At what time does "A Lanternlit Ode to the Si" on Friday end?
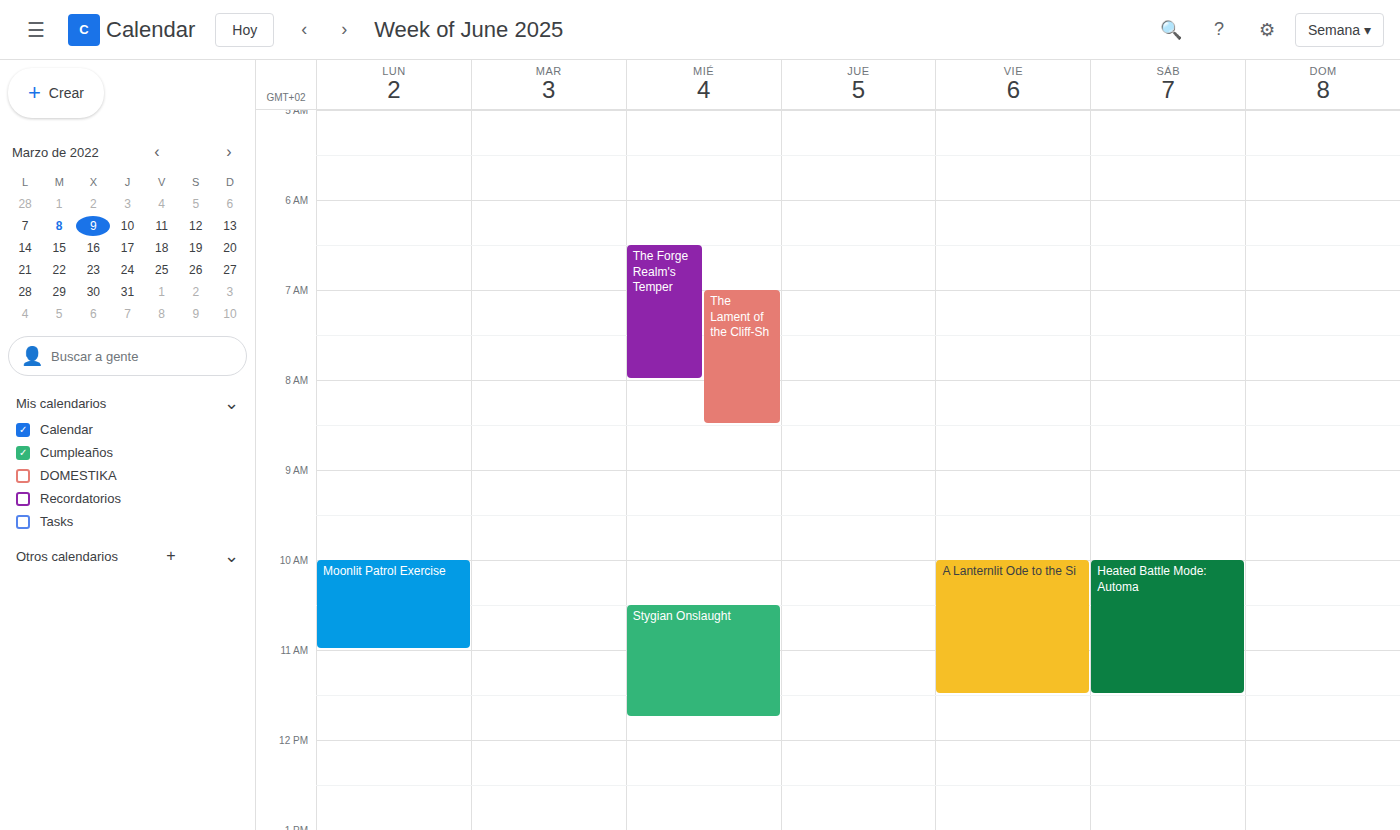
11:30 AM